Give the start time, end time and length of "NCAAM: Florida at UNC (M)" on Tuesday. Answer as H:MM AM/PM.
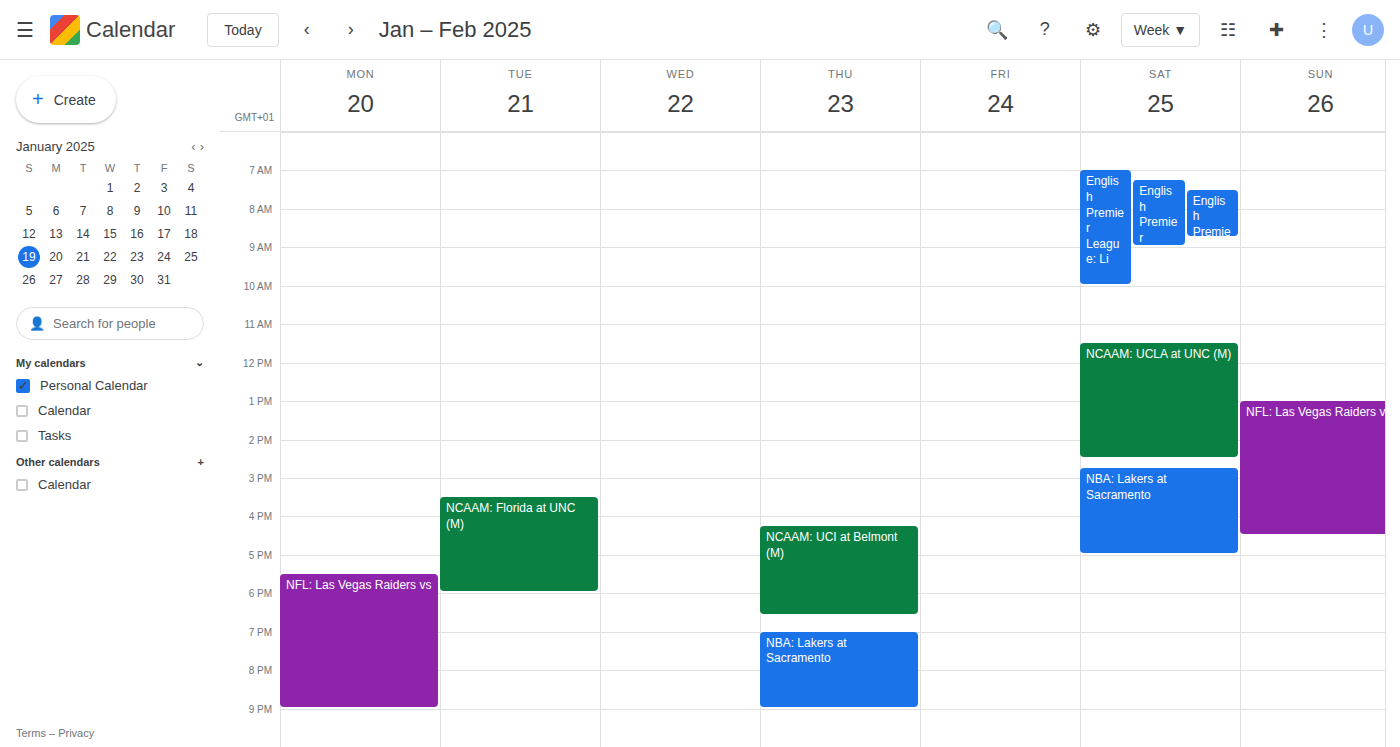
3:30 PM to 6:00 PM, 2 hours 30 minutes